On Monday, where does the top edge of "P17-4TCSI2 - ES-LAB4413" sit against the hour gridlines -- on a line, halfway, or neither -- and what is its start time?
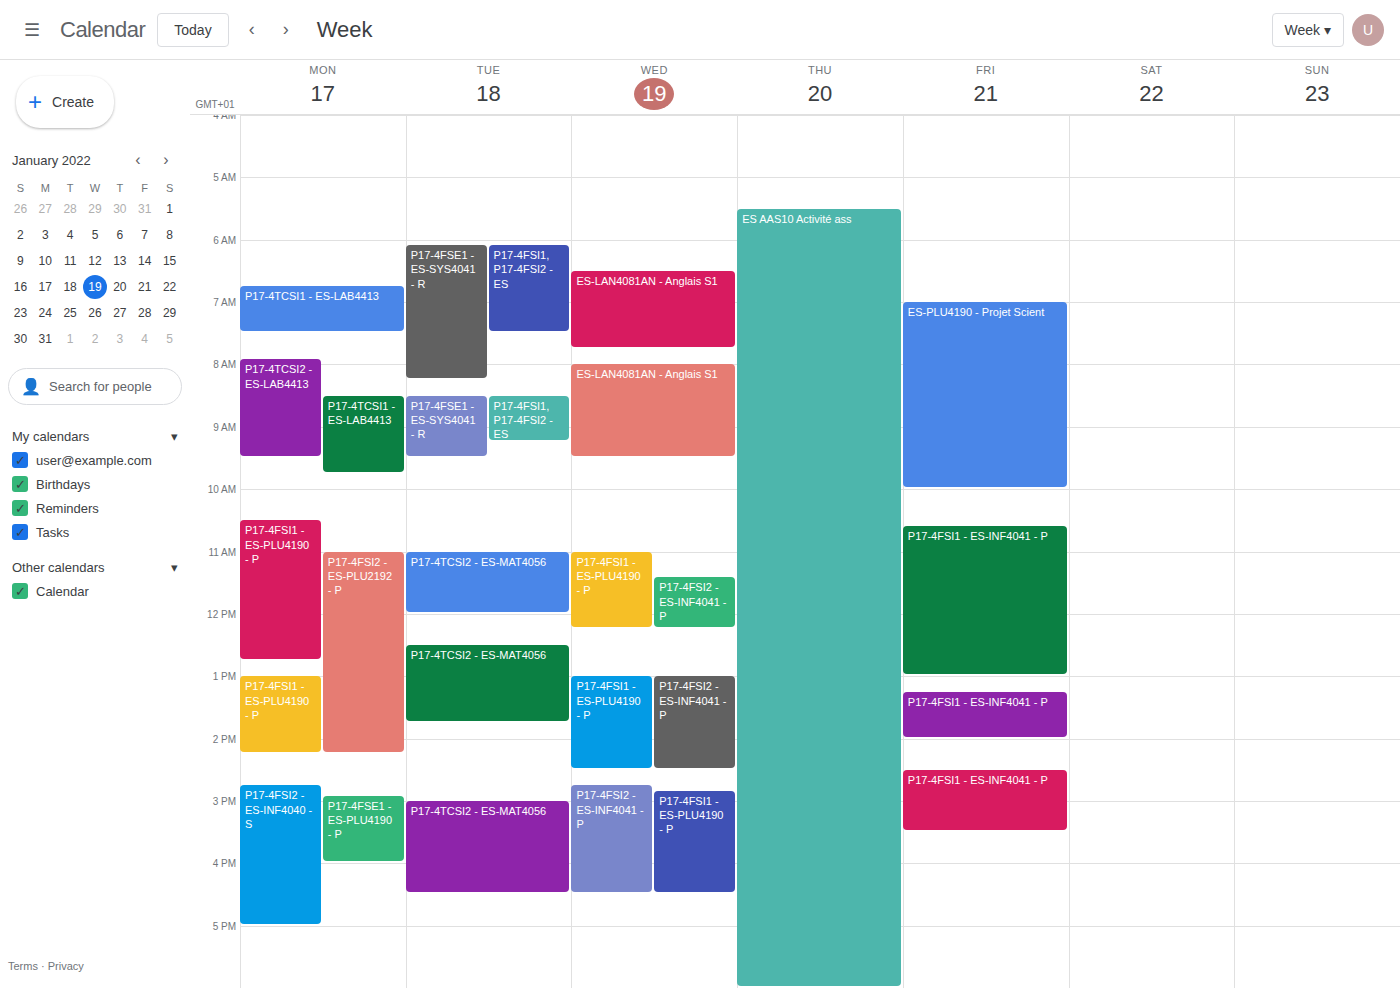
7:55 AM -- neither: 55 minutes below the 7 AM line and 5 minutes above the 8 AM line.